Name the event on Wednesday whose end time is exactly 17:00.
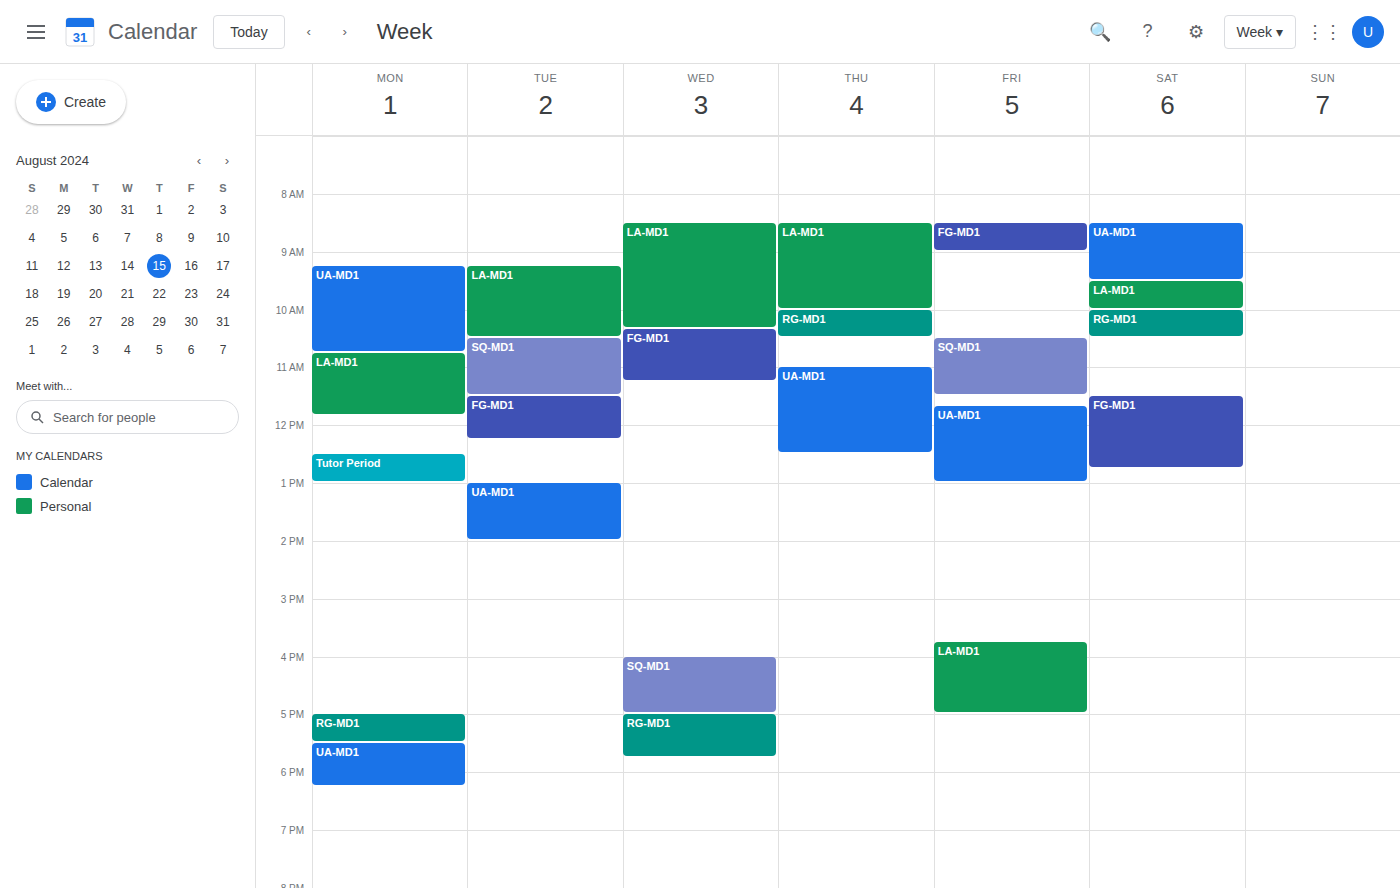
"SQ-MD1"